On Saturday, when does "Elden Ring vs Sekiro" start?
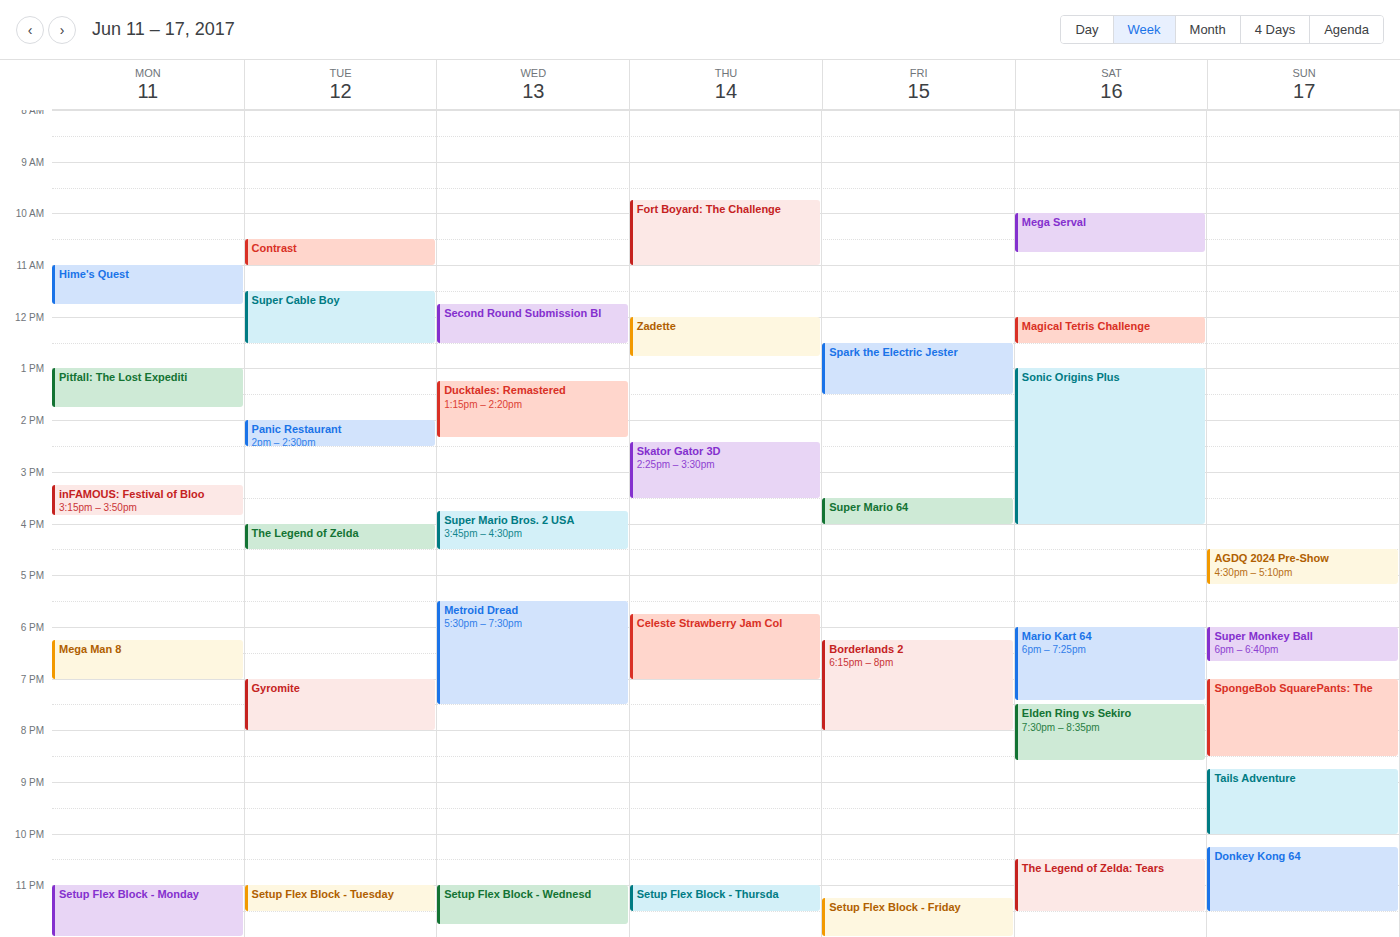
7:30 PM